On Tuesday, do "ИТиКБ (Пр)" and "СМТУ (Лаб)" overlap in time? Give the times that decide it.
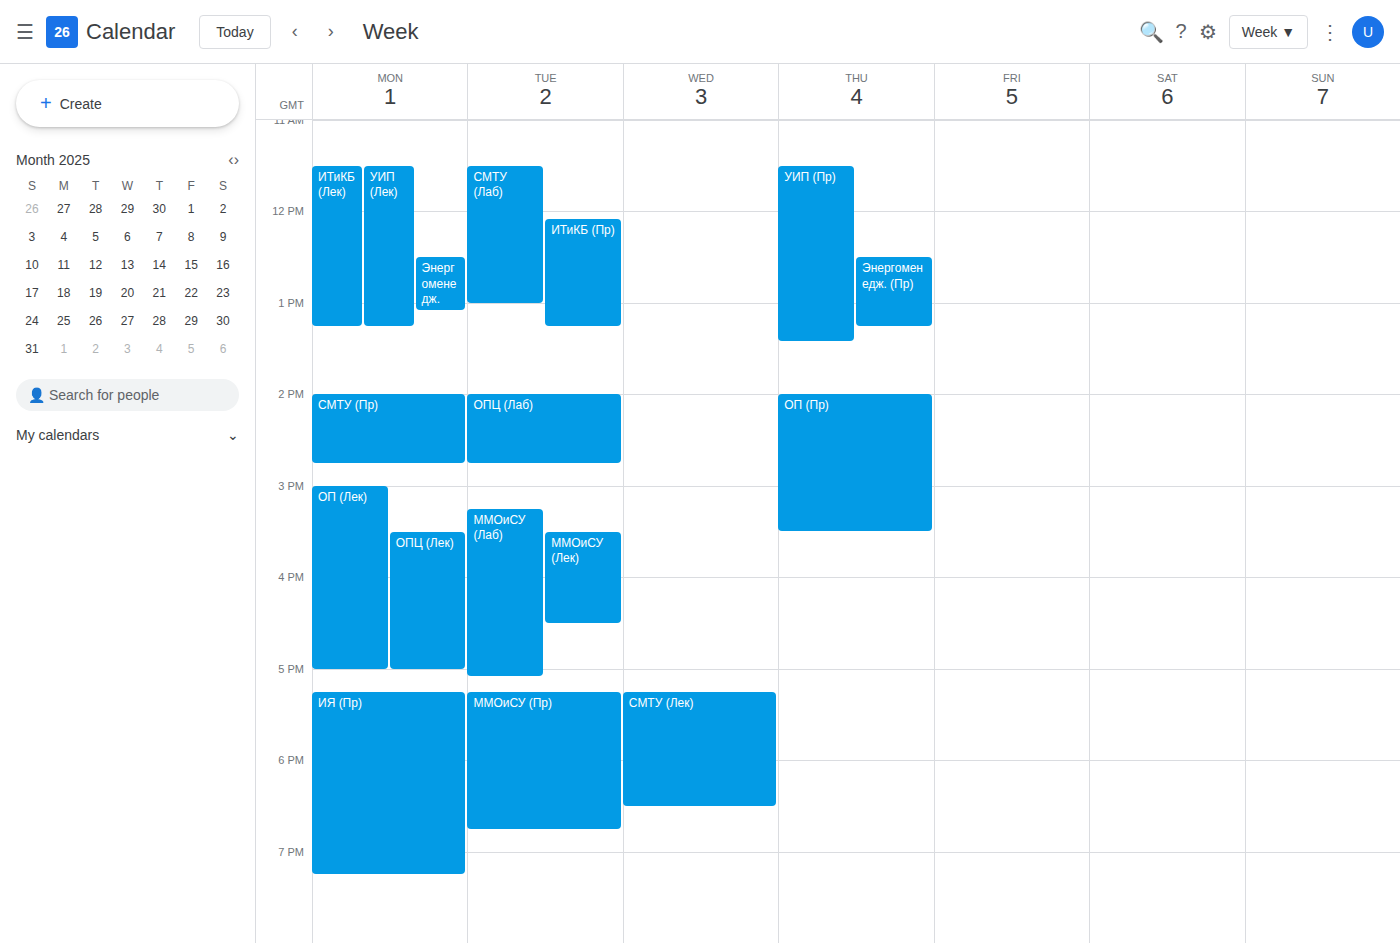
"ИТиКБ (Пр)" starts at 12:05, before "СМТУ (Лаб)" ends at 13:00 -- they overlap.